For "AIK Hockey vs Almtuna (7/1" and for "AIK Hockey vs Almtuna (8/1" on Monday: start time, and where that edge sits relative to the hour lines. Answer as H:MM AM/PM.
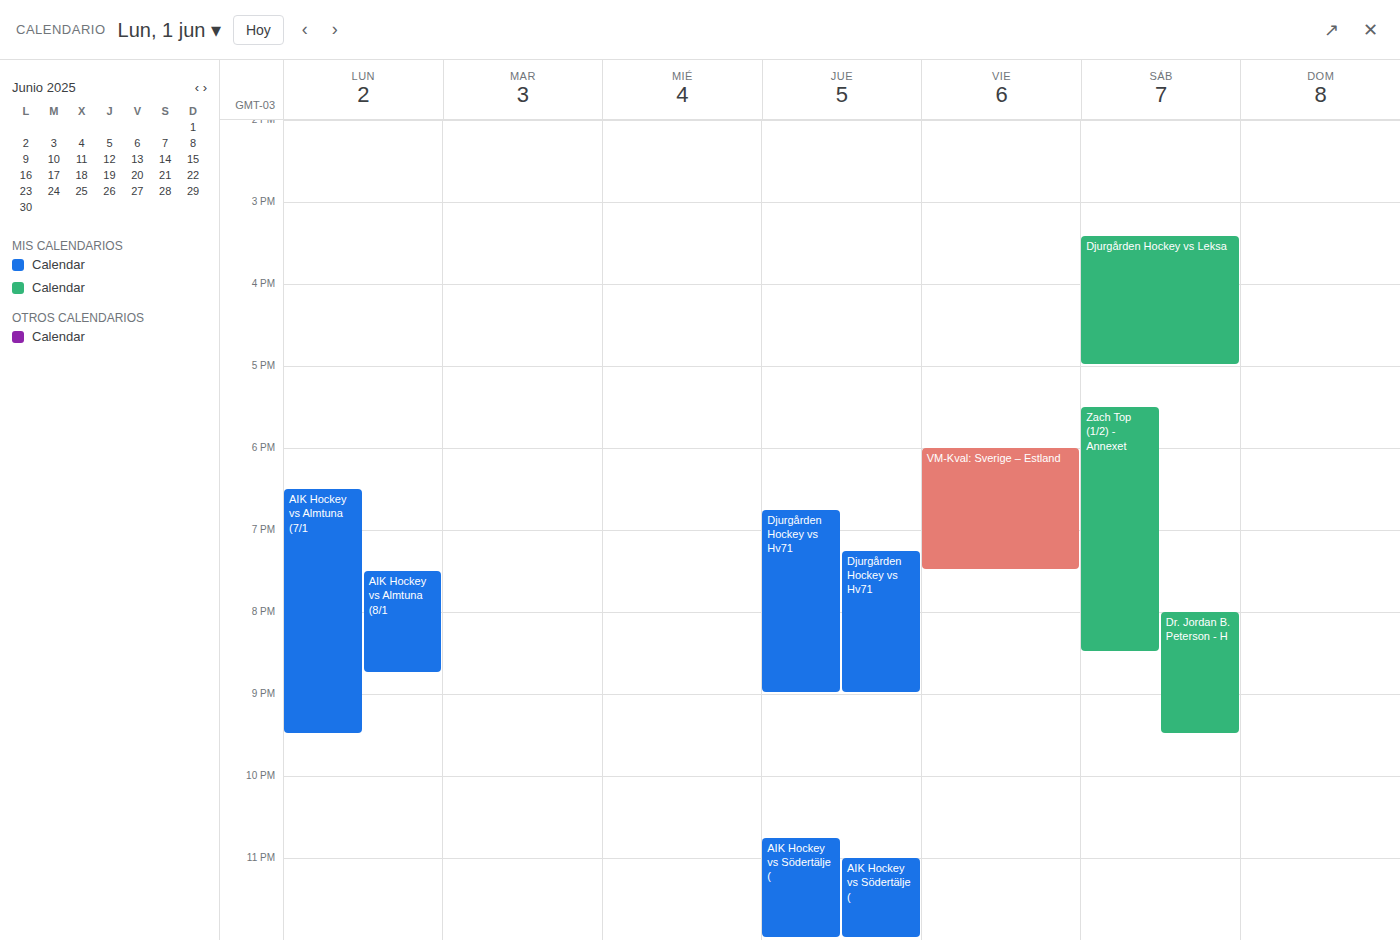
"AIK Hockey vs Almtuna (7/1": 6:30 PM, halfway between the 6 PM and 7 PM lines. "AIK Hockey vs Almtuna (8/1": 7:30 PM, halfway between the 7 PM and 8 PM lines.